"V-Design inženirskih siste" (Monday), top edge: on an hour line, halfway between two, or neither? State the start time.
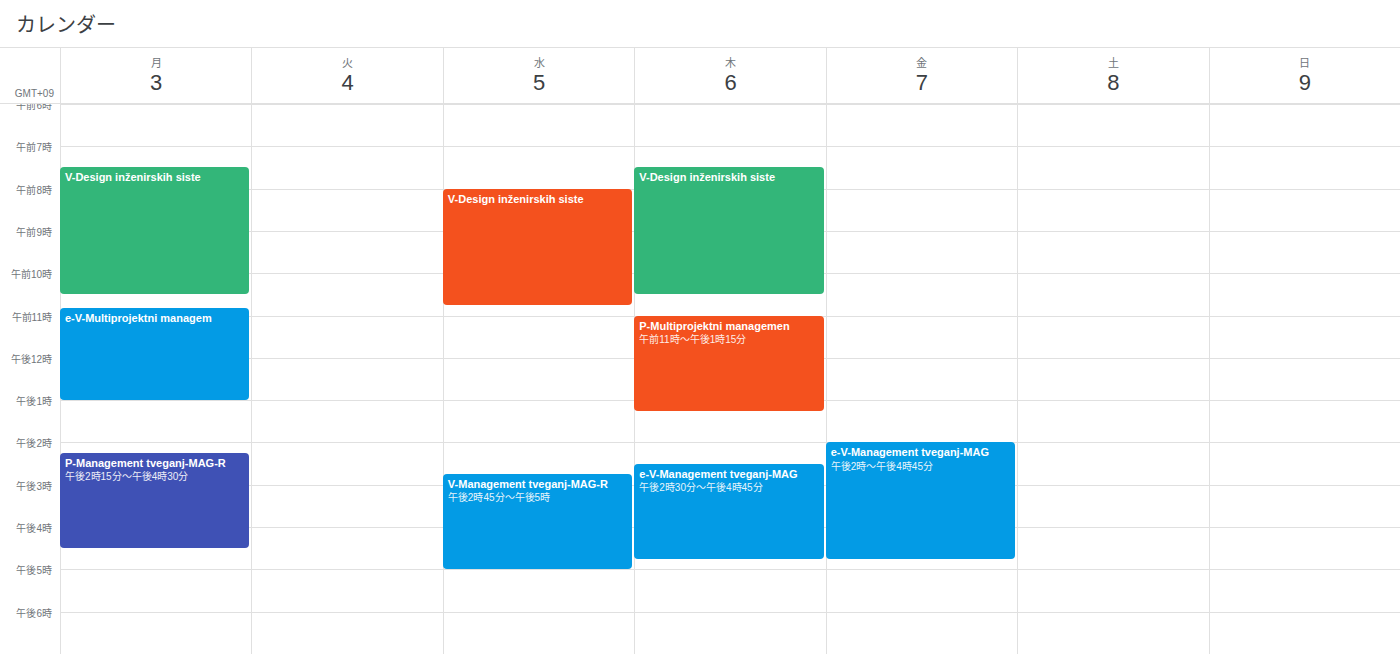
07:30 -- halfway between the 07:00 and 08:00 lines.